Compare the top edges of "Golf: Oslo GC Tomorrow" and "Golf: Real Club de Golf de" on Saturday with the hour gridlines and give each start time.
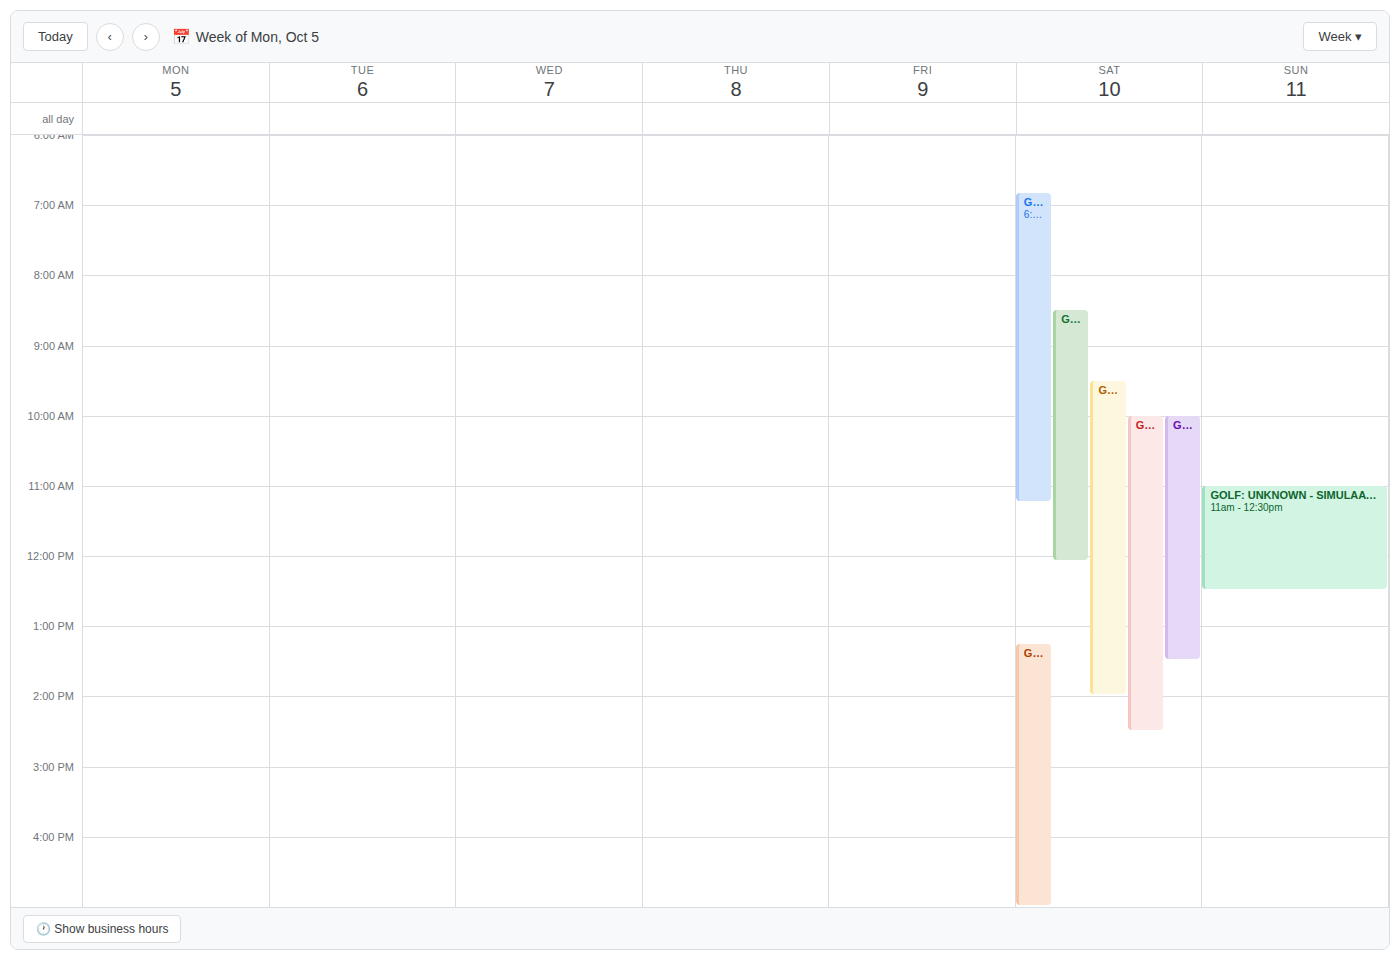
"Golf: Oslo GC Tomorrow": 10:00, exactly on the 10:00 line. "Golf: Real Club de Golf de": 09:30, halfway between the 09:00 and 10:00 lines.